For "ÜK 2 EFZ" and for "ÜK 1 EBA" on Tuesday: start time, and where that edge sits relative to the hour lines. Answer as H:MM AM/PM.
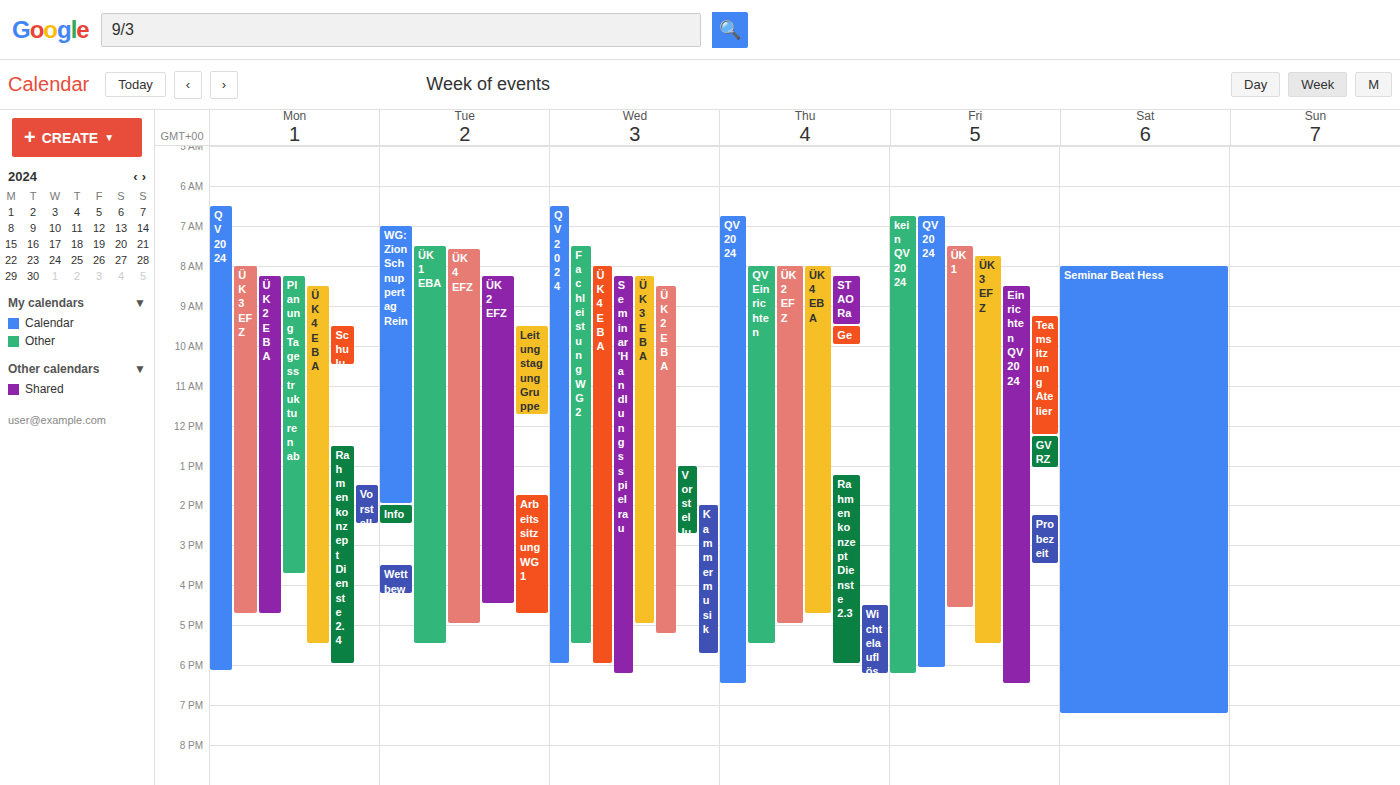
"ÜK 2 EFZ": 8:15 AM, neither: a quarter of the way from the 8 AM line to the 9 AM line. "ÜK 1 EBA": 7:30 AM, halfway between the 7 AM and 8 AM lines.